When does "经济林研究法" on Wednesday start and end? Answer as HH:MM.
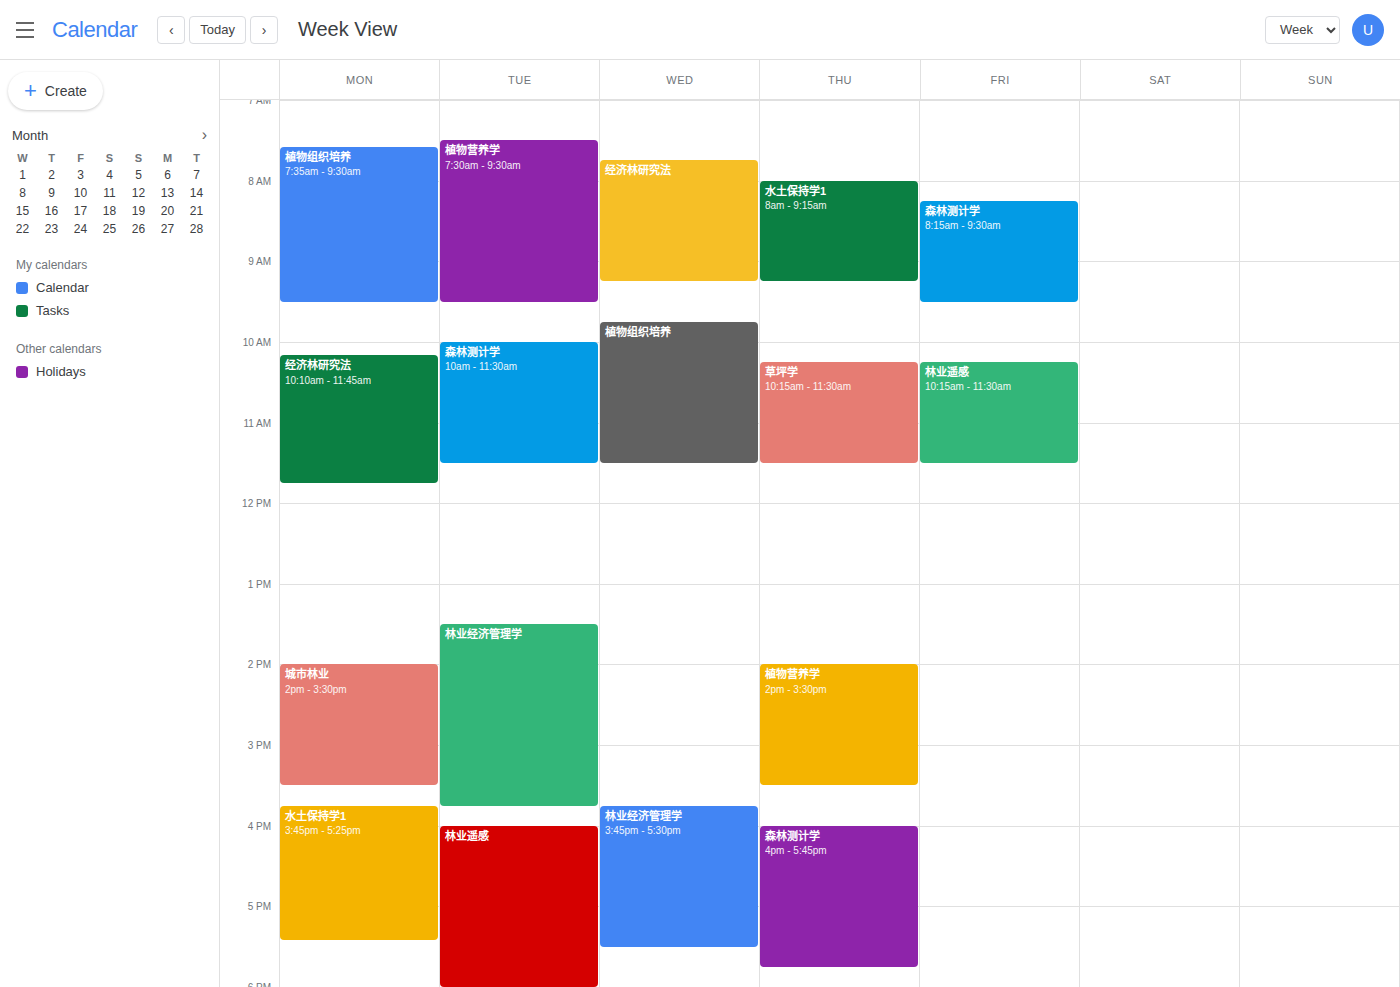
07:45 to 09:15